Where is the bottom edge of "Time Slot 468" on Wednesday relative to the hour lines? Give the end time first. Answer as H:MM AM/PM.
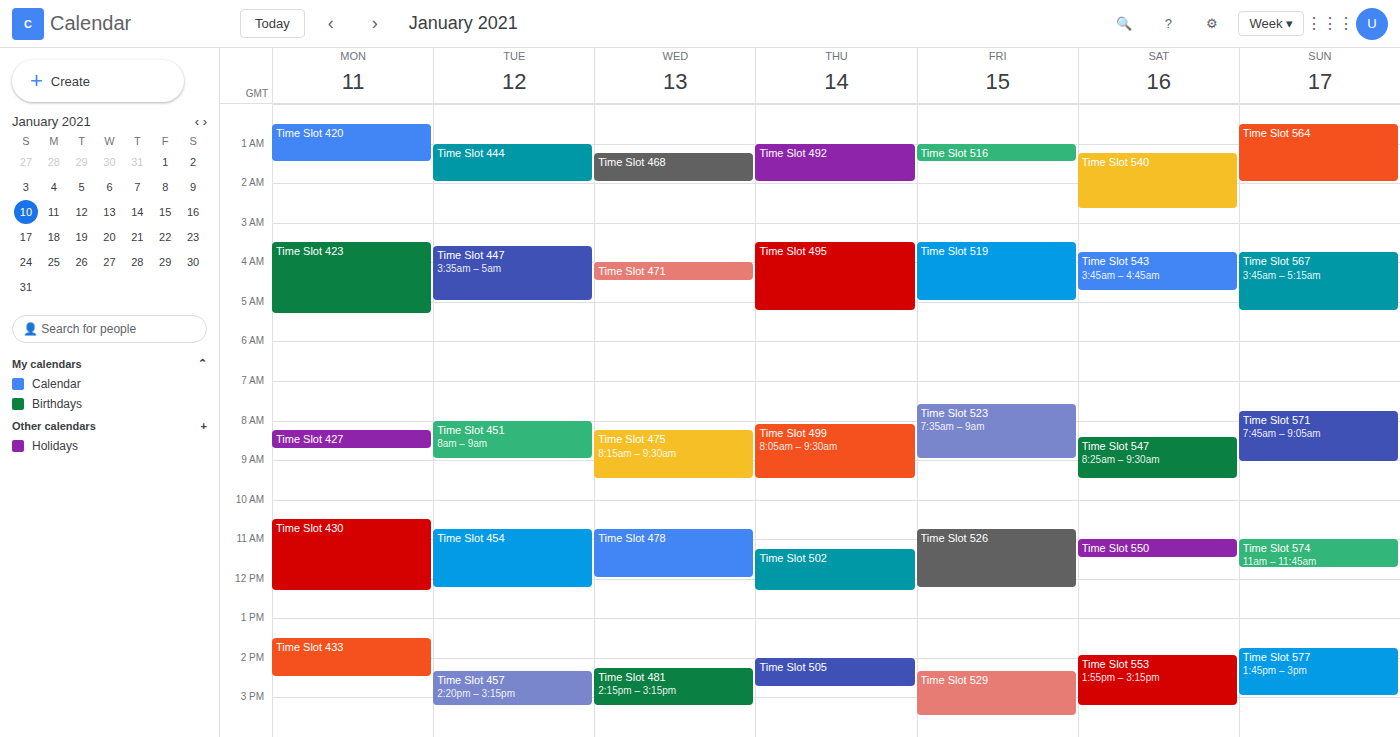
2:00 AM -- exactly on the 2 AM line.